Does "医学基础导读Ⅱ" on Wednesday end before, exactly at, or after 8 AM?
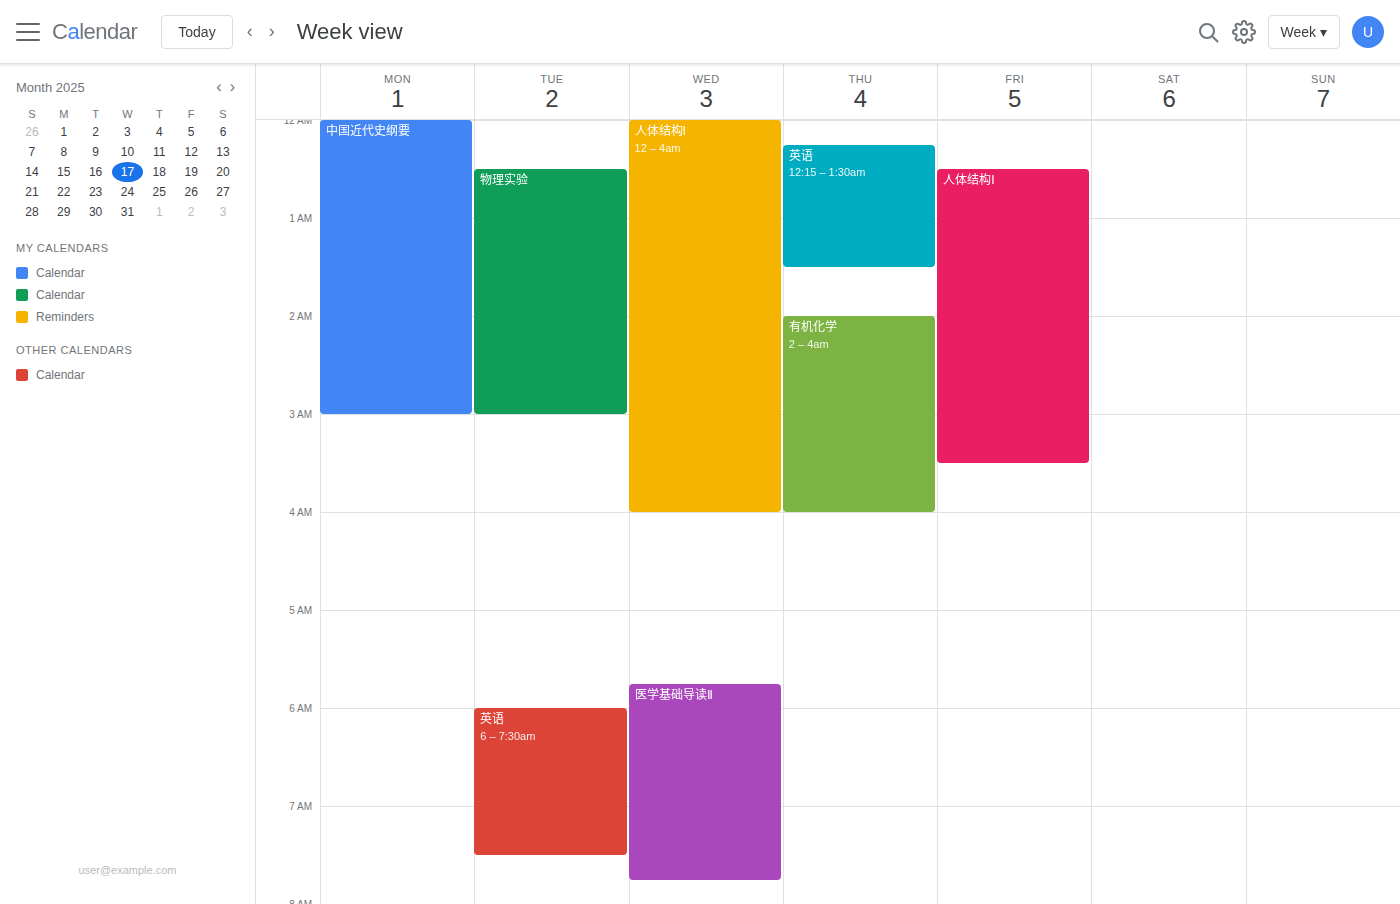
7:45 AM -- before 8 AM, 15 minutes above the 8 AM line.